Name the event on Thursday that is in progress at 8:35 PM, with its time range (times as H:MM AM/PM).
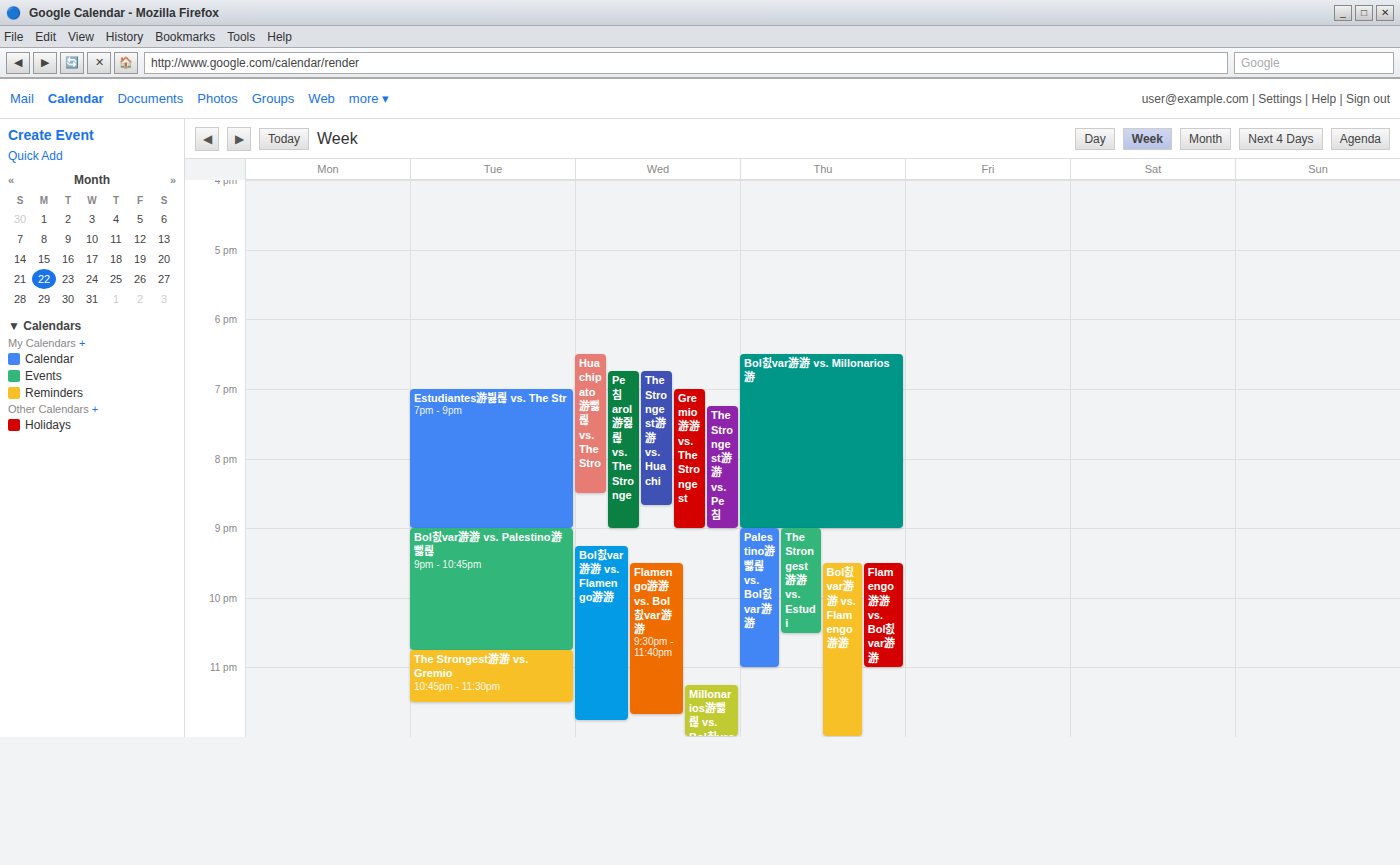
"Bol칤var游游 vs. Millonarios游", 6:30 PM to 9:00 PM